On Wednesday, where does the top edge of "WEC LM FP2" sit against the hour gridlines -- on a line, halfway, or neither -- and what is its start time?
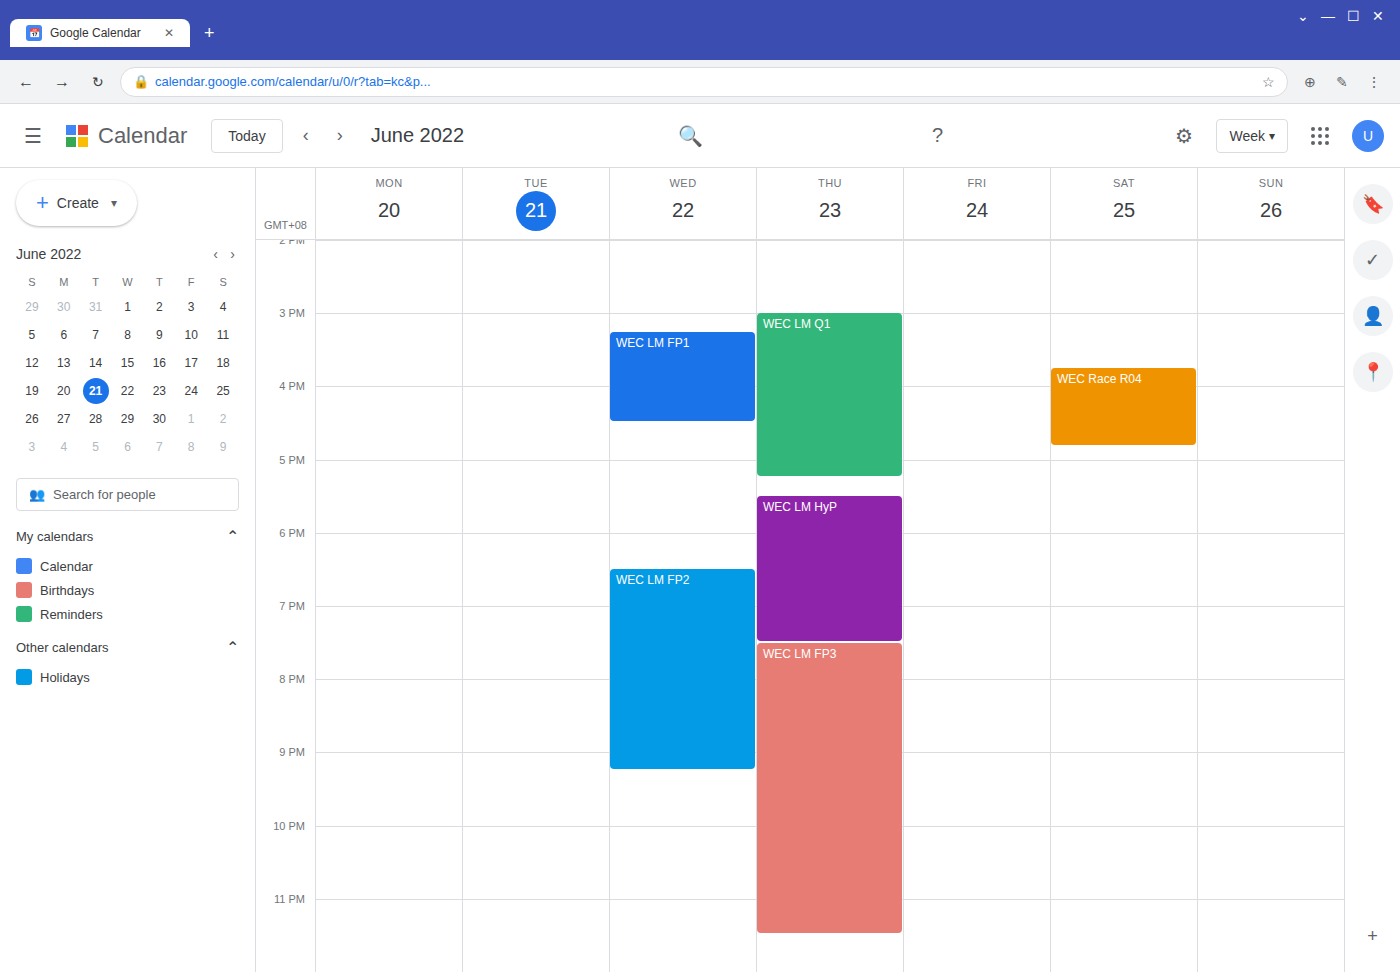
6:30 PM -- halfway between the 6 PM and 7 PM lines.